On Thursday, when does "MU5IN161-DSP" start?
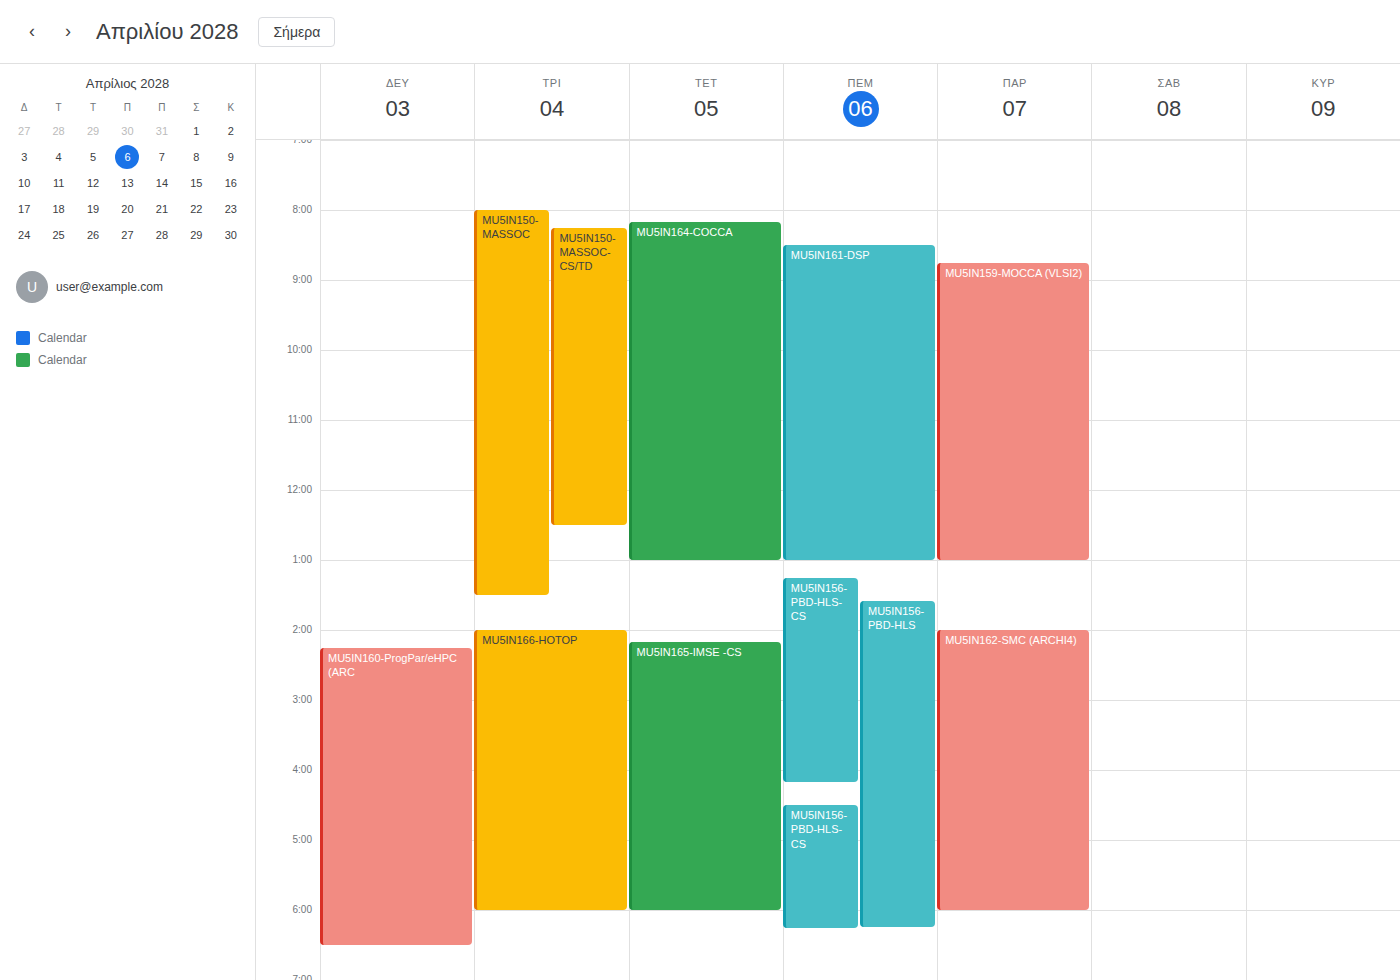
08:30